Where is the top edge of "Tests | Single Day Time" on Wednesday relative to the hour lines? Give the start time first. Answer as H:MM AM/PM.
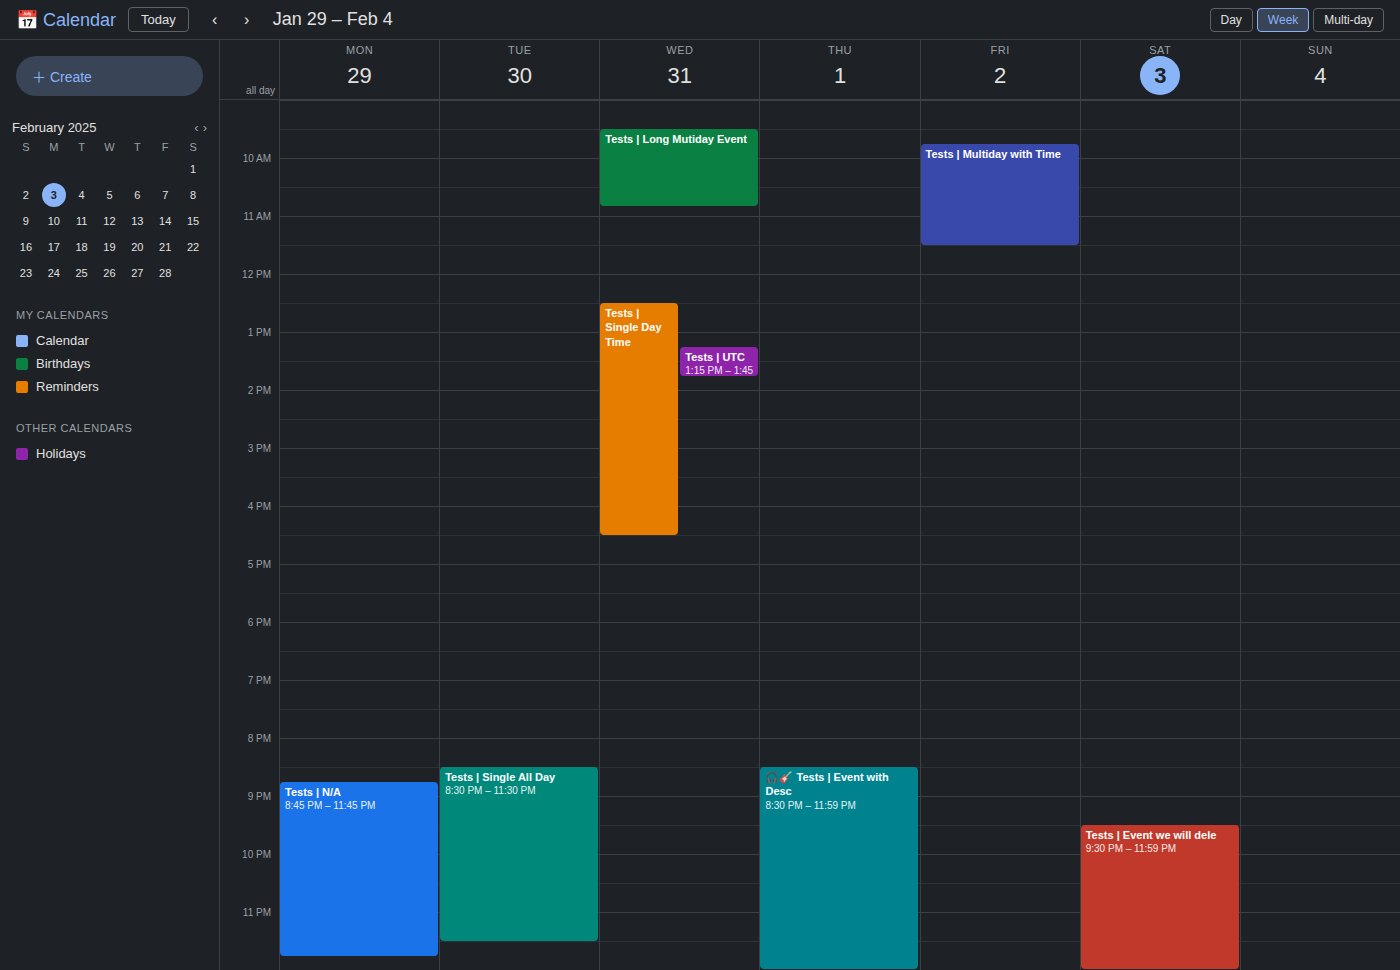
12:30 PM -- halfway between the 12 PM and 1 PM lines.